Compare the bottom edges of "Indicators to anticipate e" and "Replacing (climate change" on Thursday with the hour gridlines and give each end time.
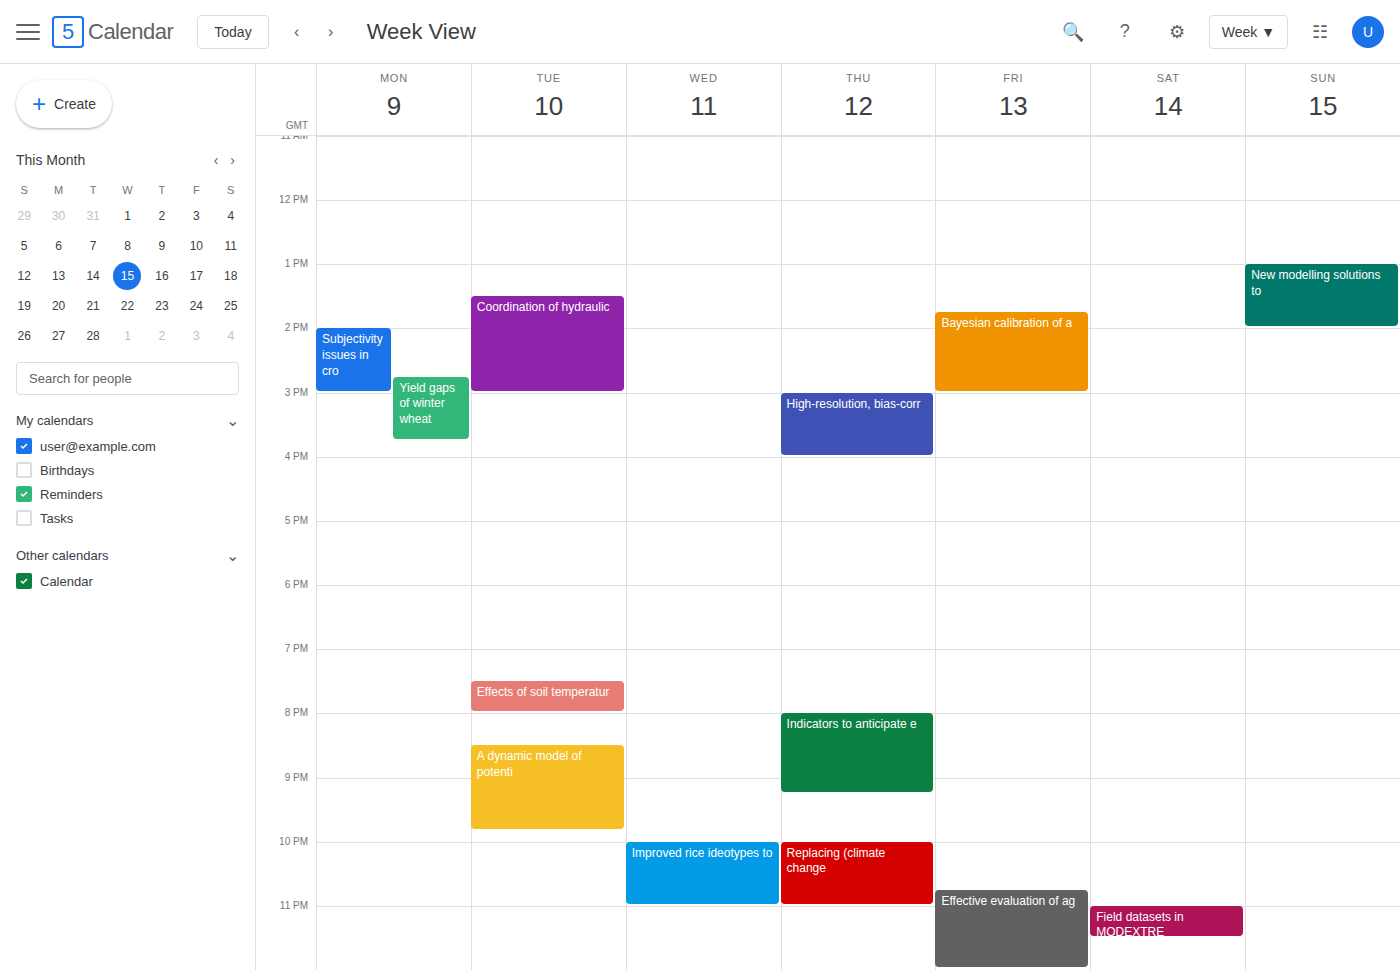
"Indicators to anticipate e": 9:15 PM, neither: a quarter of the way from the 9 PM line to the 10 PM line. "Replacing (climate change": 11:00 PM, exactly on the 11 PM line.